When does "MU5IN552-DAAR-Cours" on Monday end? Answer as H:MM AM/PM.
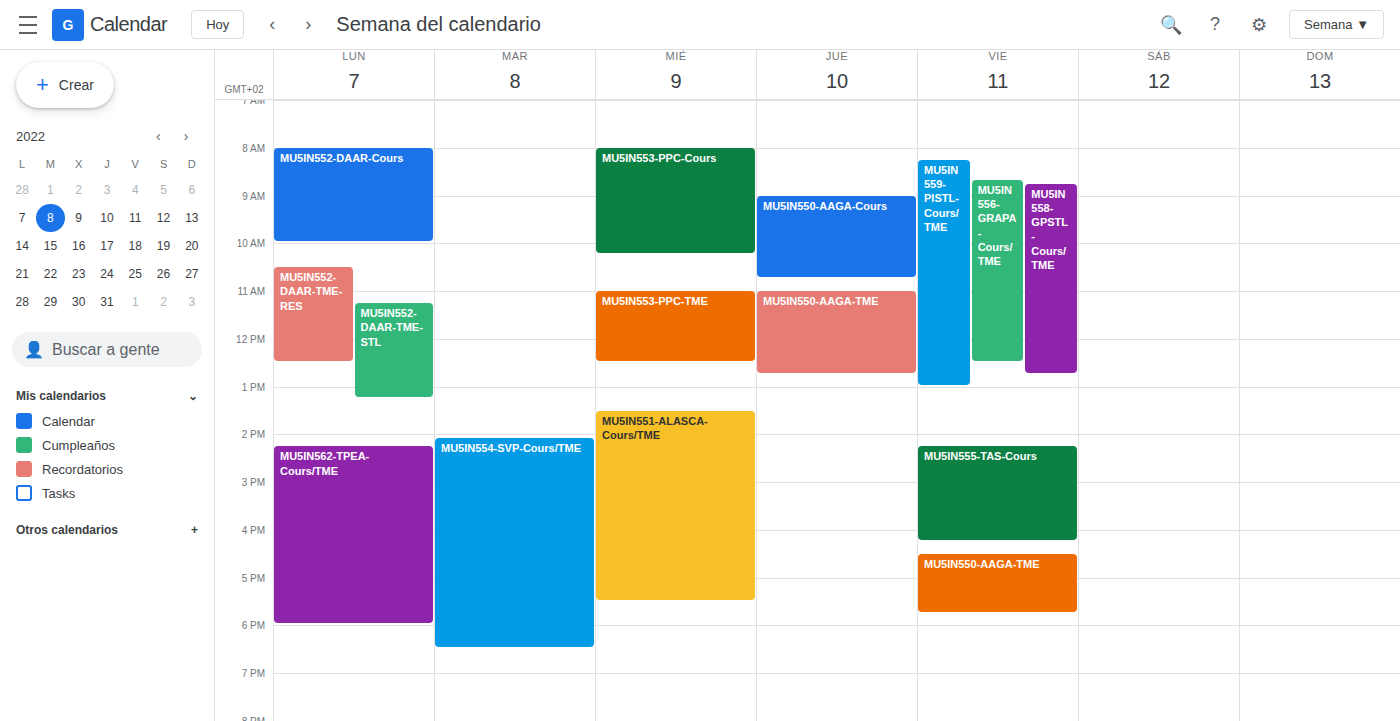
10:00 AM